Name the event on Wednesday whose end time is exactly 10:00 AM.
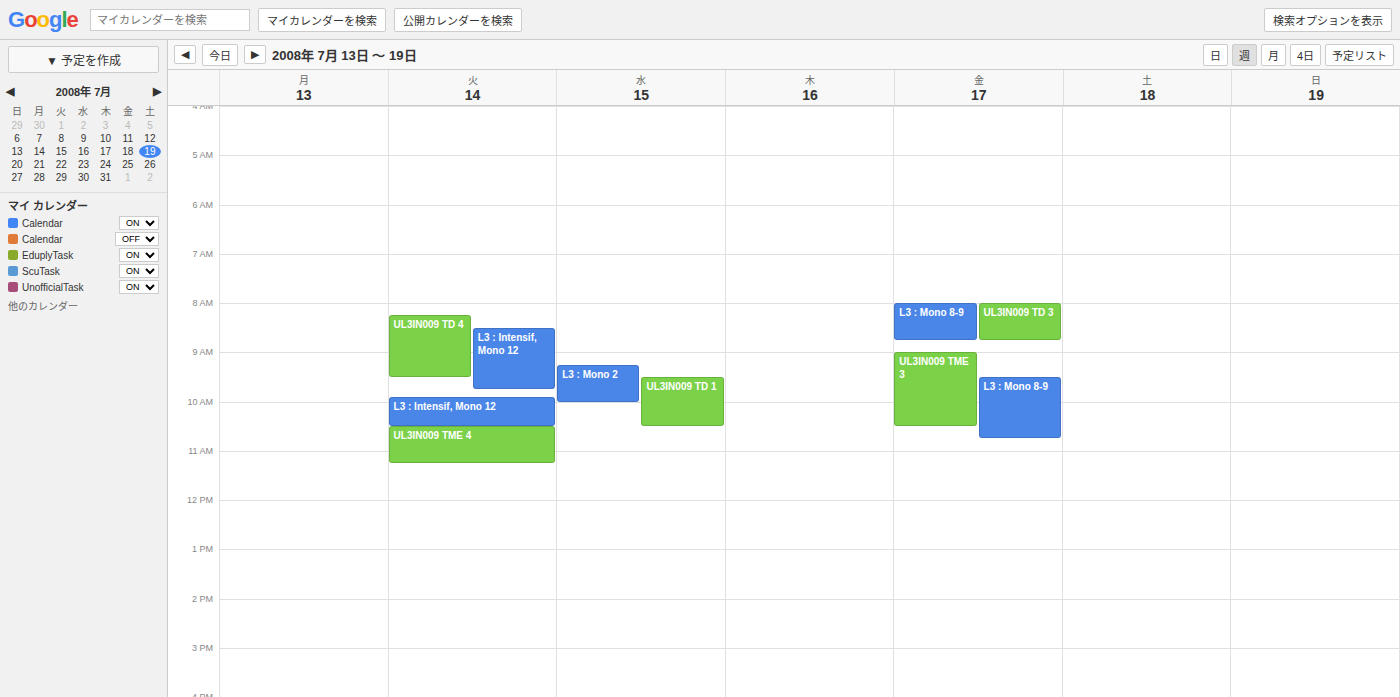
"L3 : Mono 2"